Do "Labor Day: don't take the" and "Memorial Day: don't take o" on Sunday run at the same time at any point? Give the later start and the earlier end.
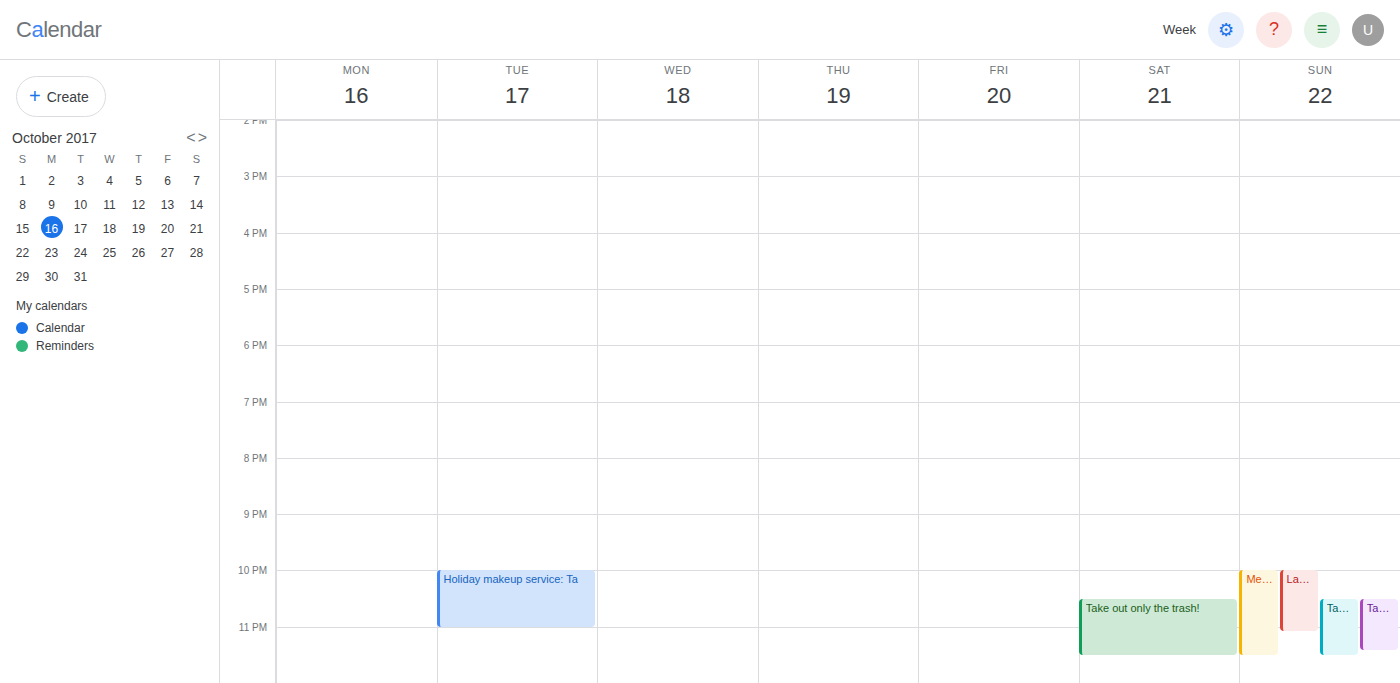
"Labor Day: don't take the" runs 10:00 PM to 11:05 PM, inside "Memorial Day: don't take o" -- they overlap.